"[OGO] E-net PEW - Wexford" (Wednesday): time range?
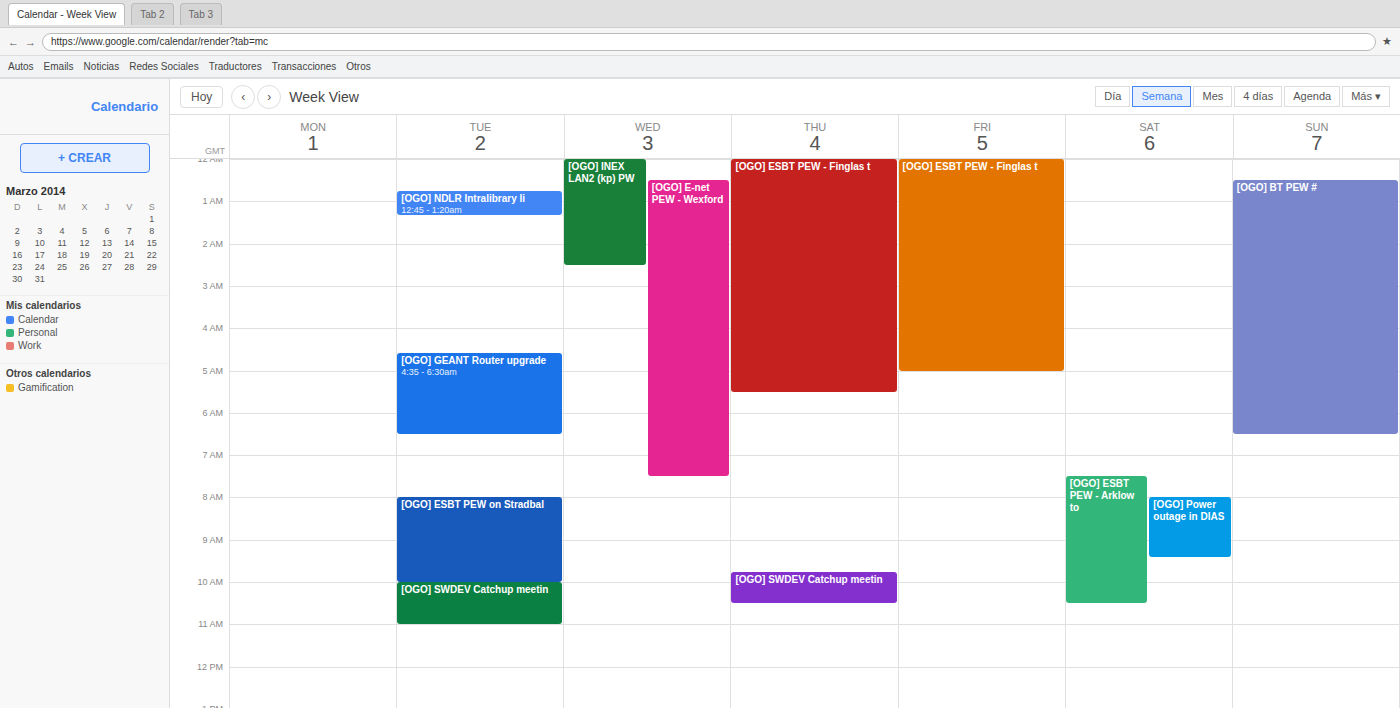
12:30 AM to 7:30 AM